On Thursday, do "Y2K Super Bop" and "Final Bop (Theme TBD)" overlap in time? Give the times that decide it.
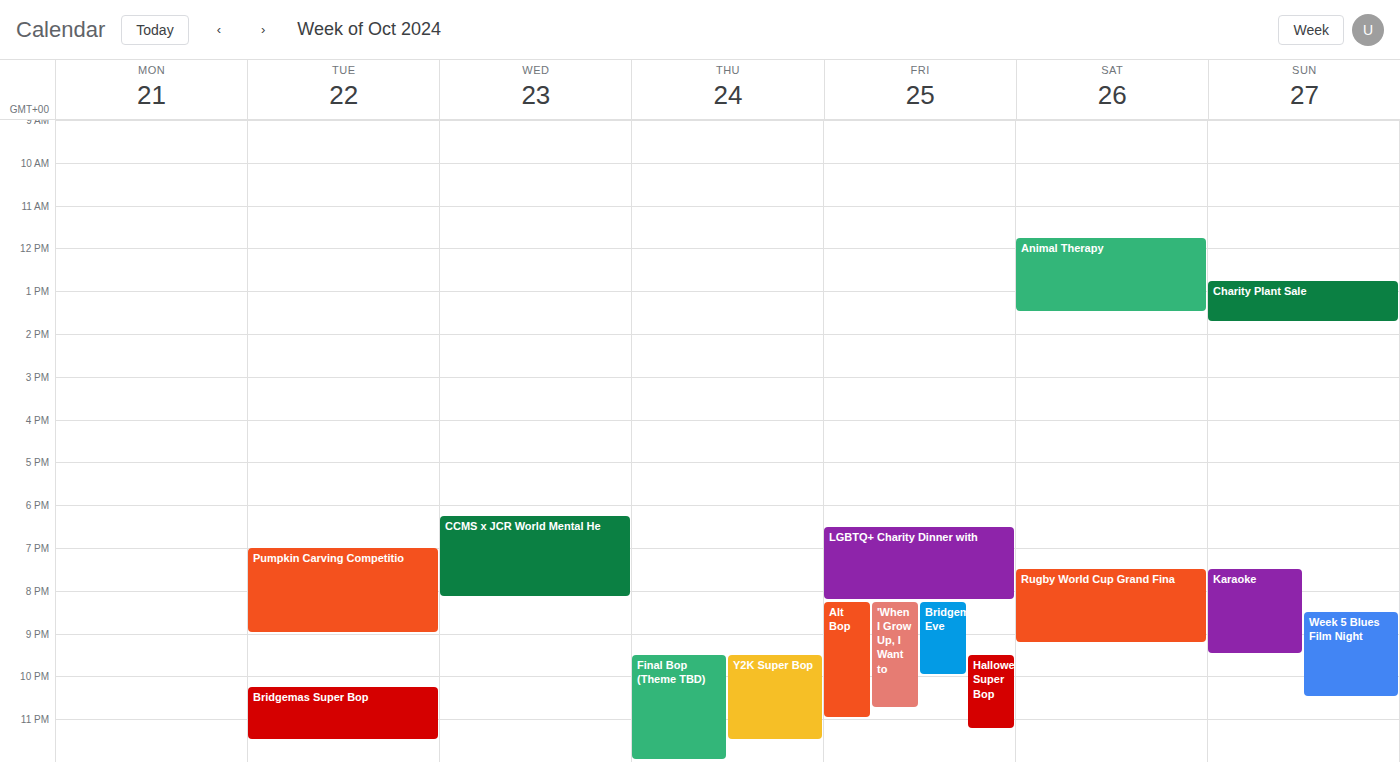
"Final Bop (Theme TBD)" starts at 9:30 PM, before "Y2K Super Bop" ends at 11:30 PM -- they overlap.